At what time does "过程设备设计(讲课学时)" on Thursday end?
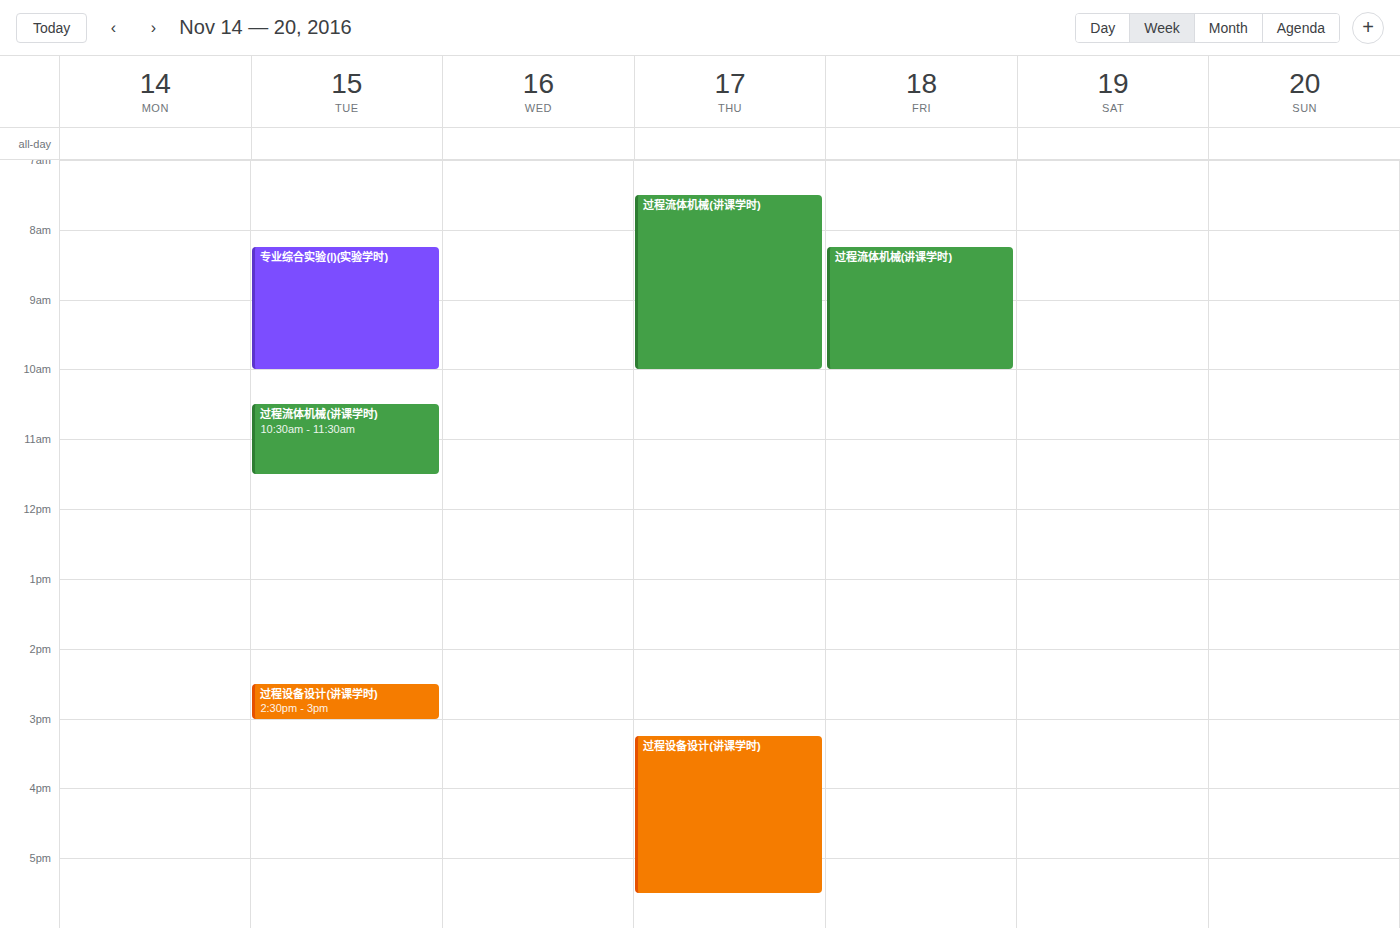
5:30 PM